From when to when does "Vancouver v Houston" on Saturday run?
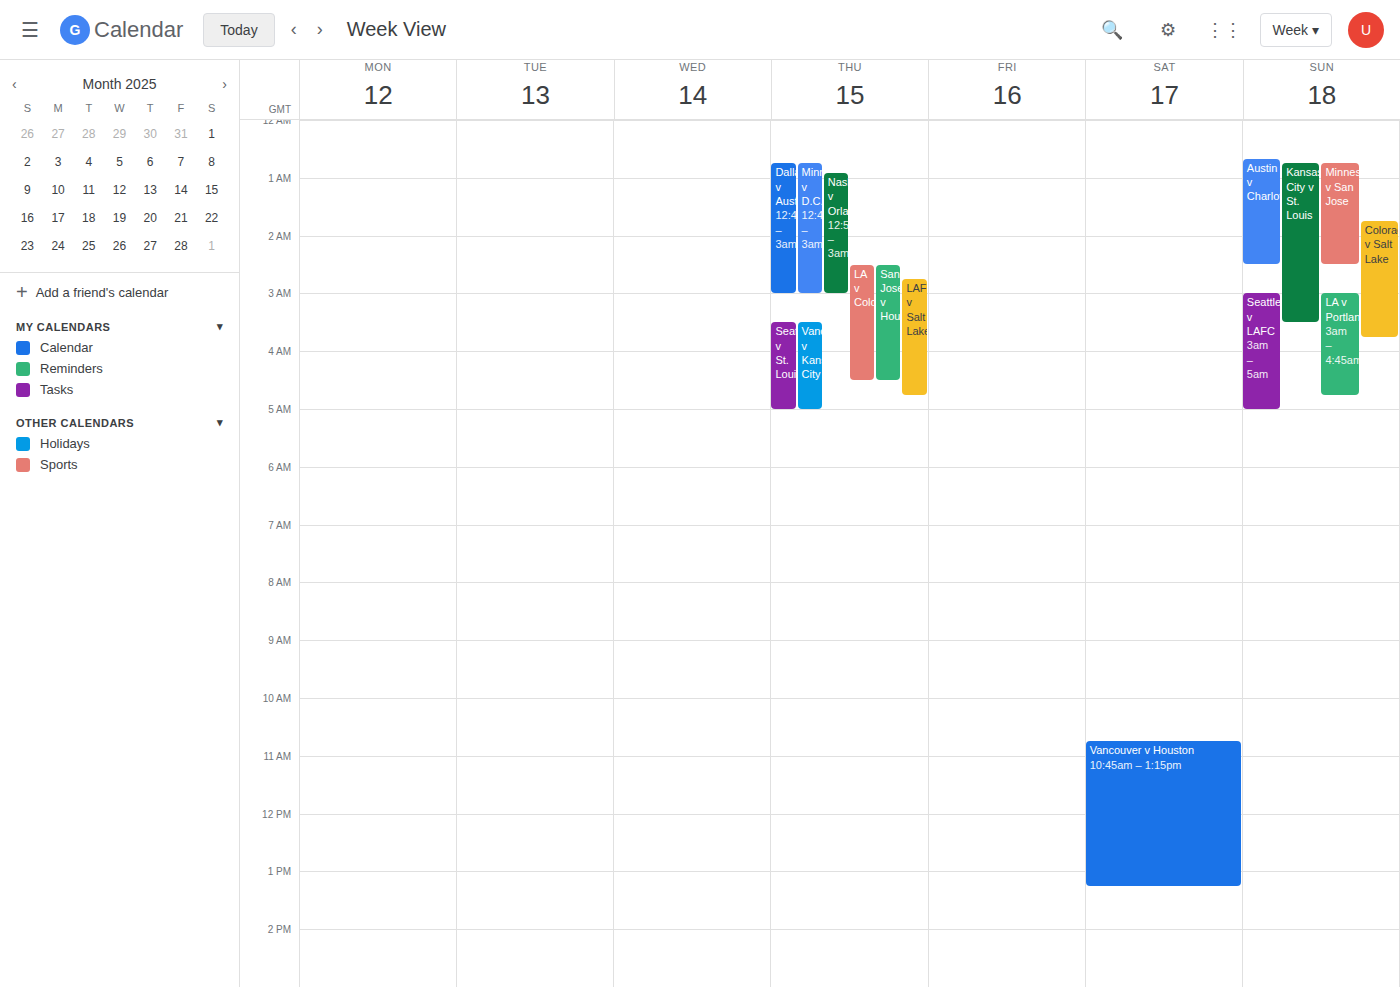
10:45 AM to 1:15 PM